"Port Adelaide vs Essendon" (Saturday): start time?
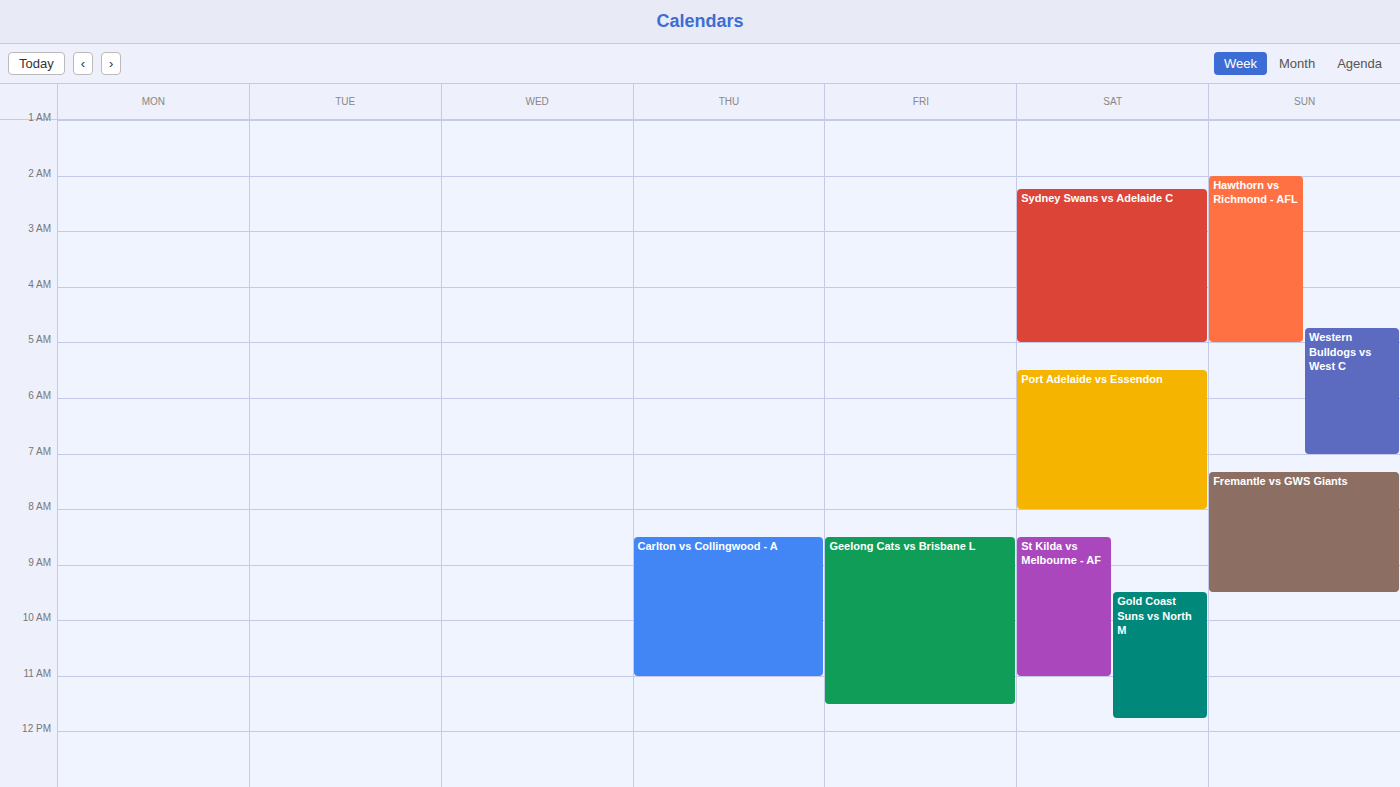
5:30 AM